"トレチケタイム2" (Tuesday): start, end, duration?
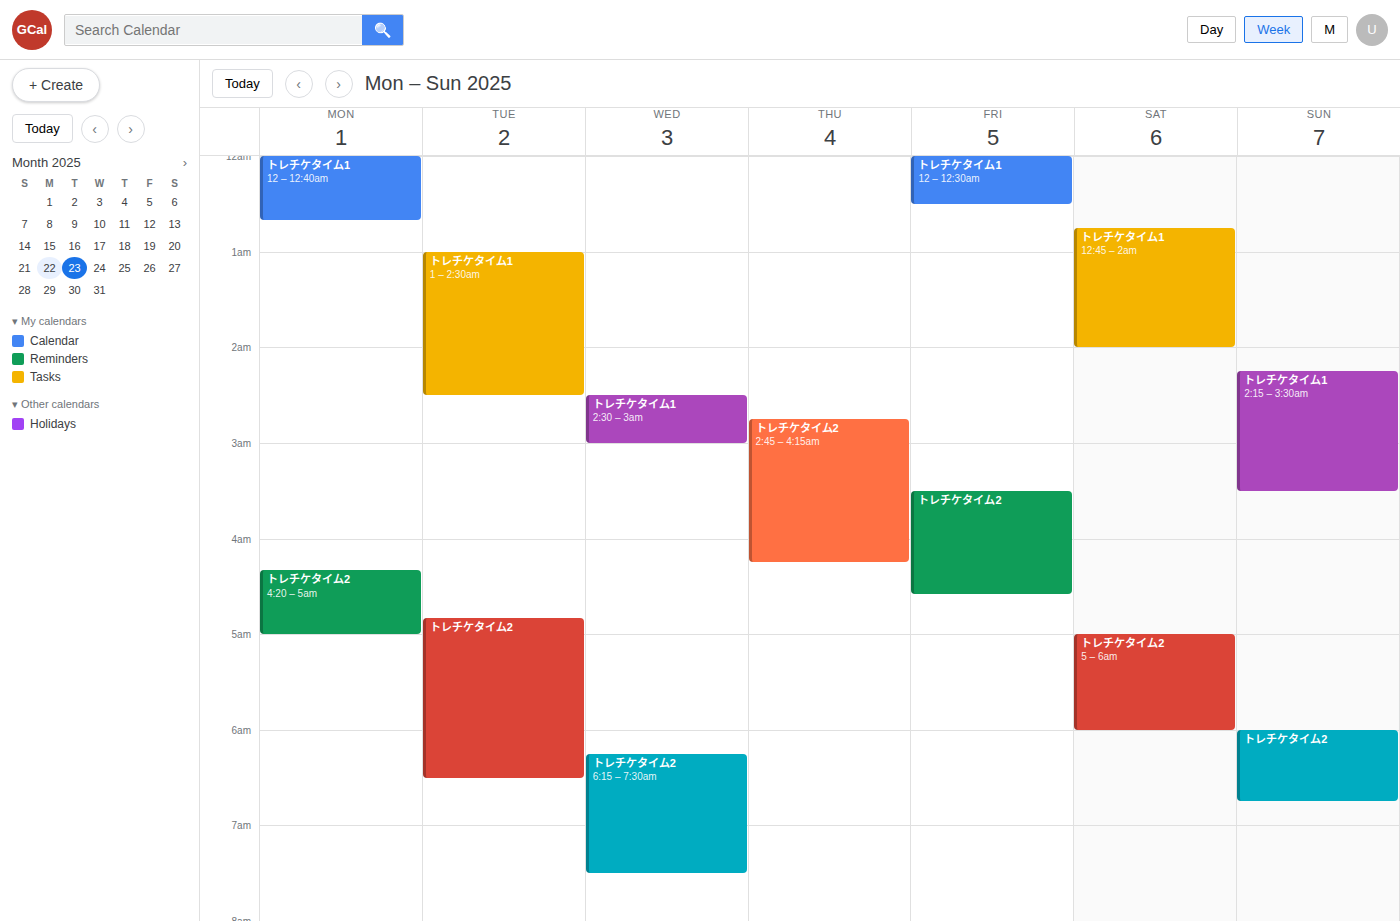
04:50 to 06:30, 1 hour 40 minutes